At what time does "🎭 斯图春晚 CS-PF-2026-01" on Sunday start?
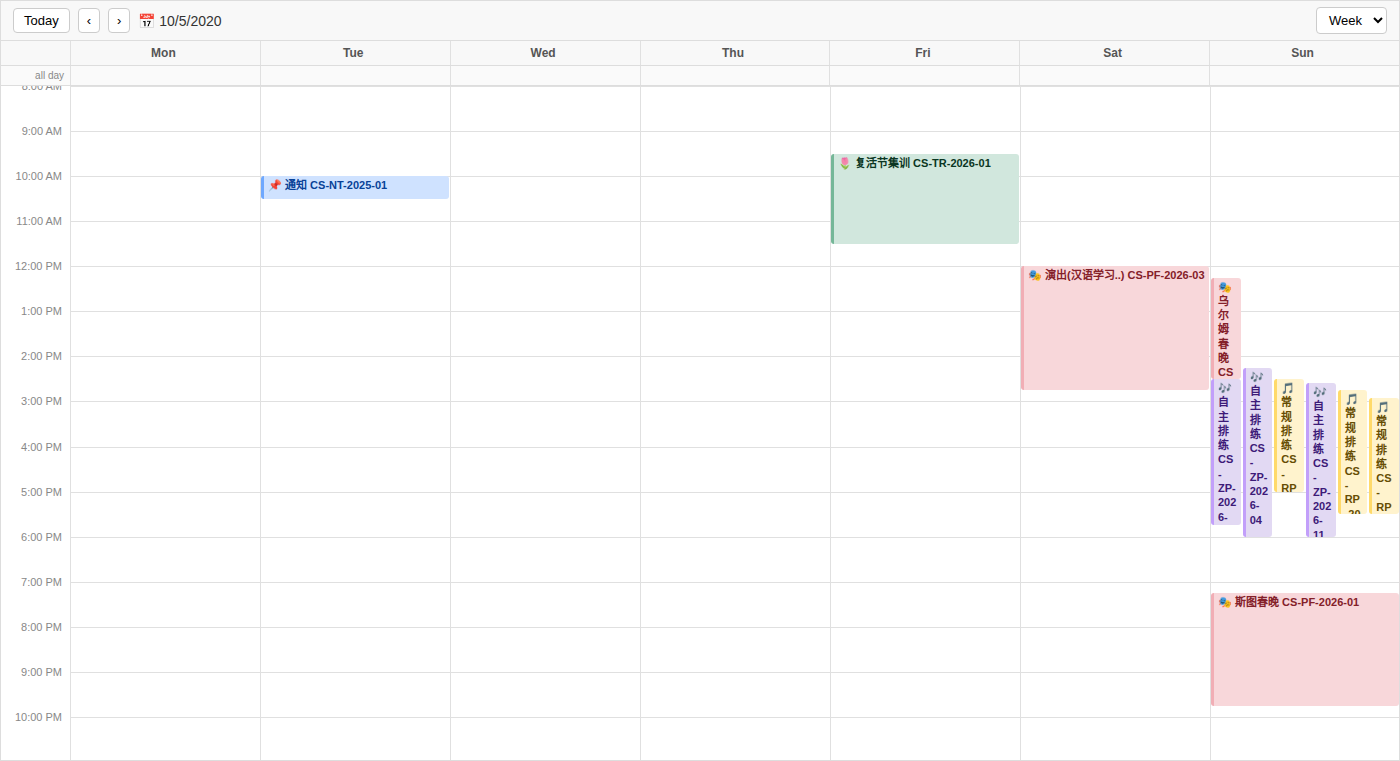
19:15